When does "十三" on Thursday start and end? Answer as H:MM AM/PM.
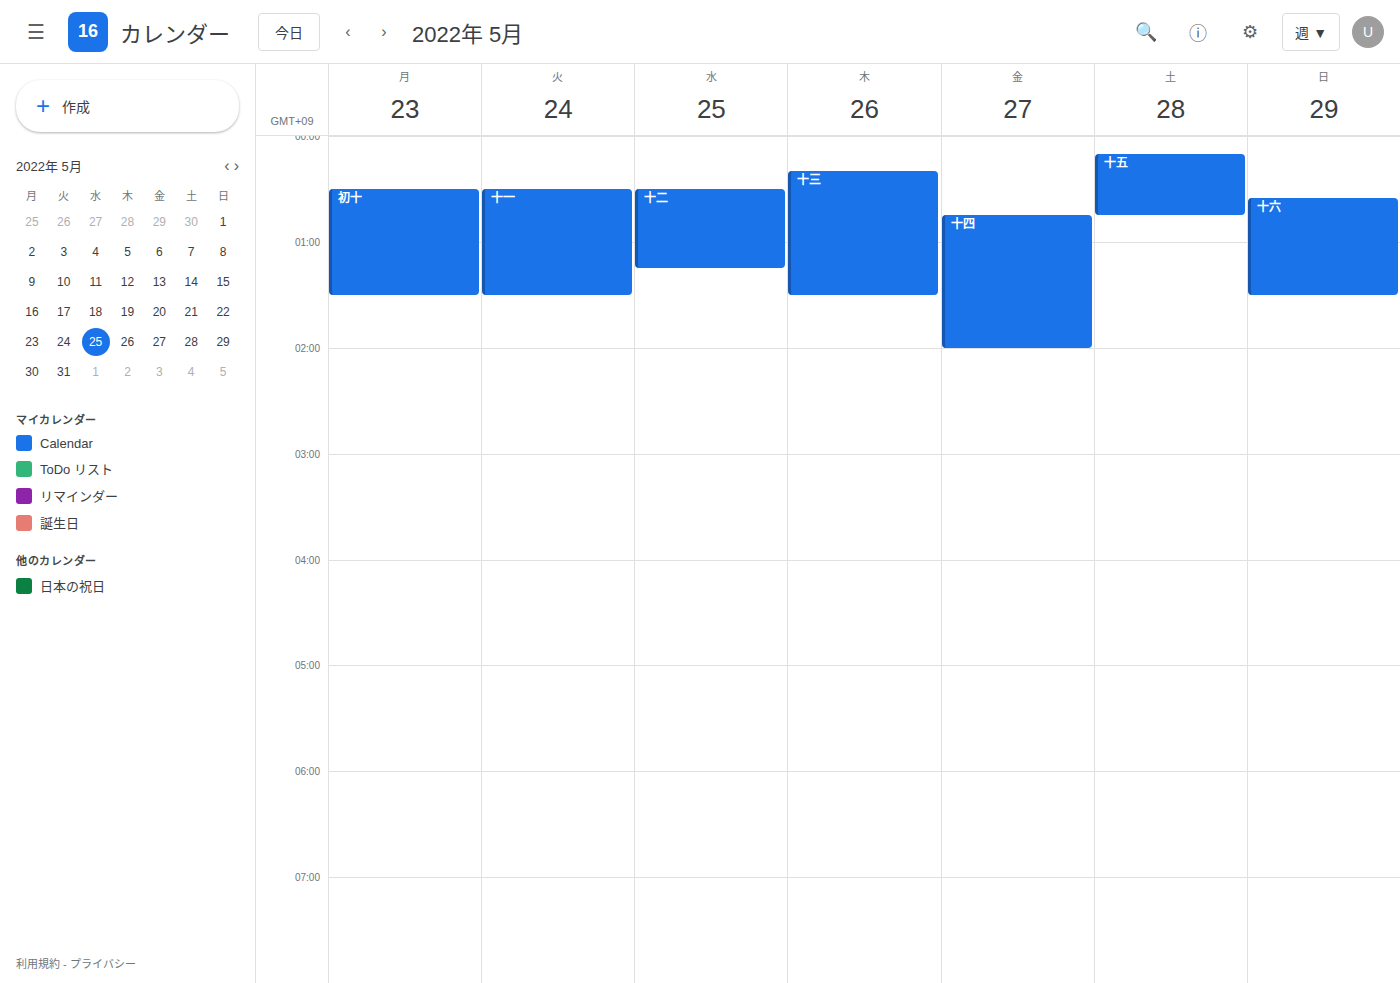
12:20 AM to 1:30 AM